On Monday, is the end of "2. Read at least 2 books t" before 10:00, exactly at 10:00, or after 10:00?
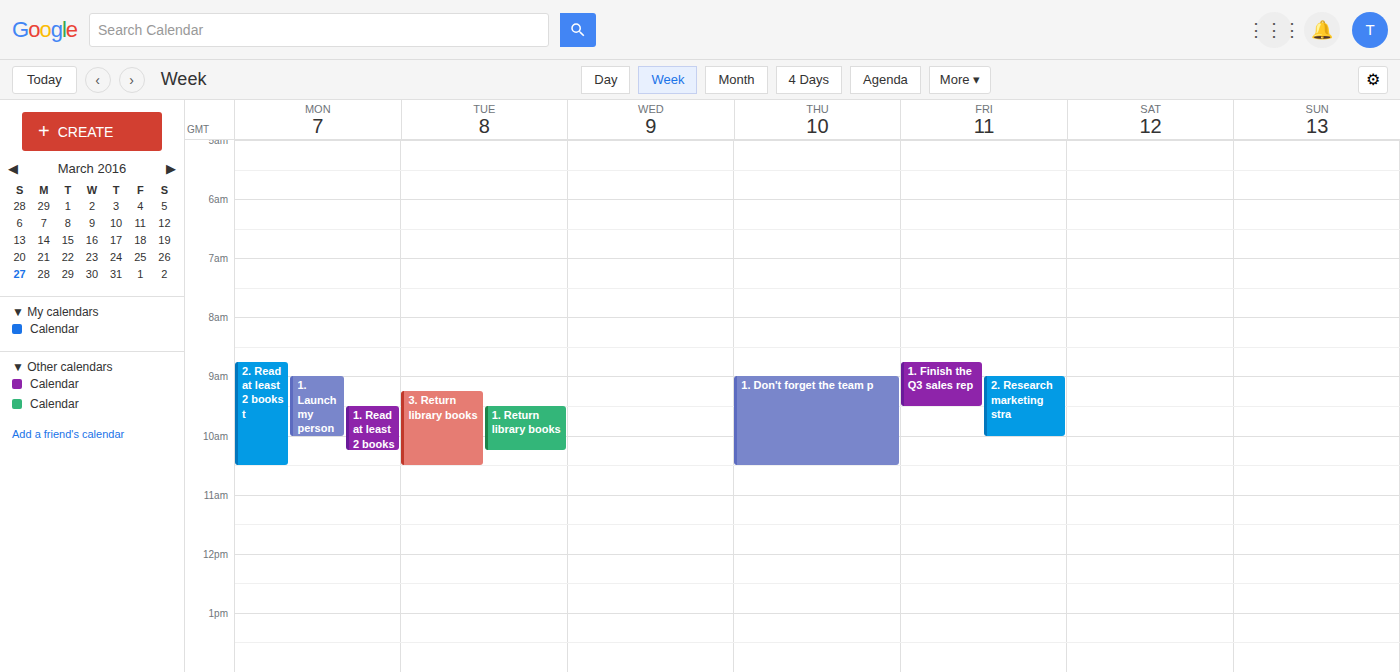
10:30 -- after 10:00, 30 minutes below the 10:00 line.